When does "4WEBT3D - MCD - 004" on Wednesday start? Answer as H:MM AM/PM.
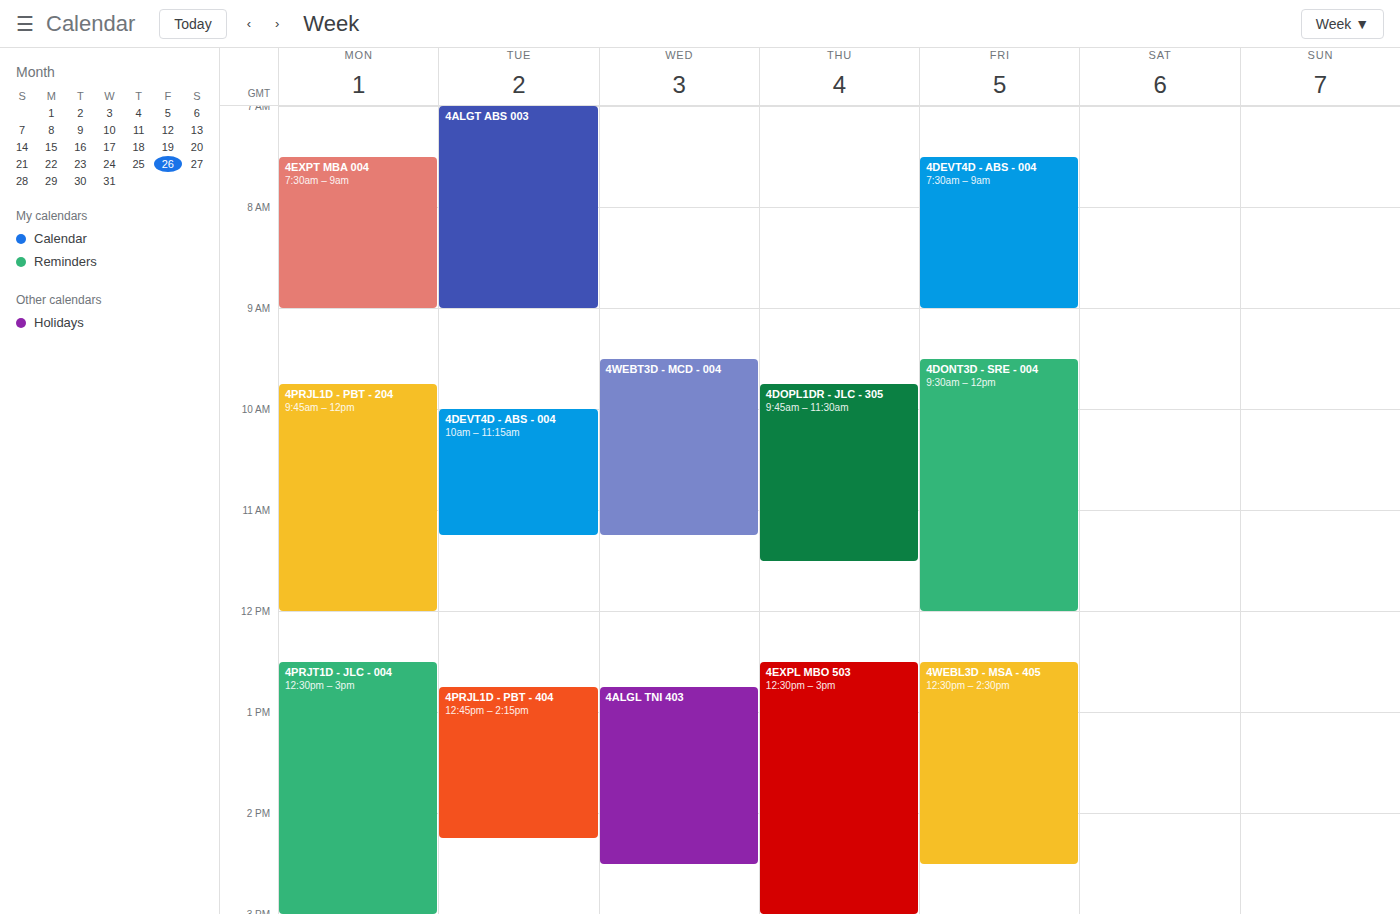
9:30 AM